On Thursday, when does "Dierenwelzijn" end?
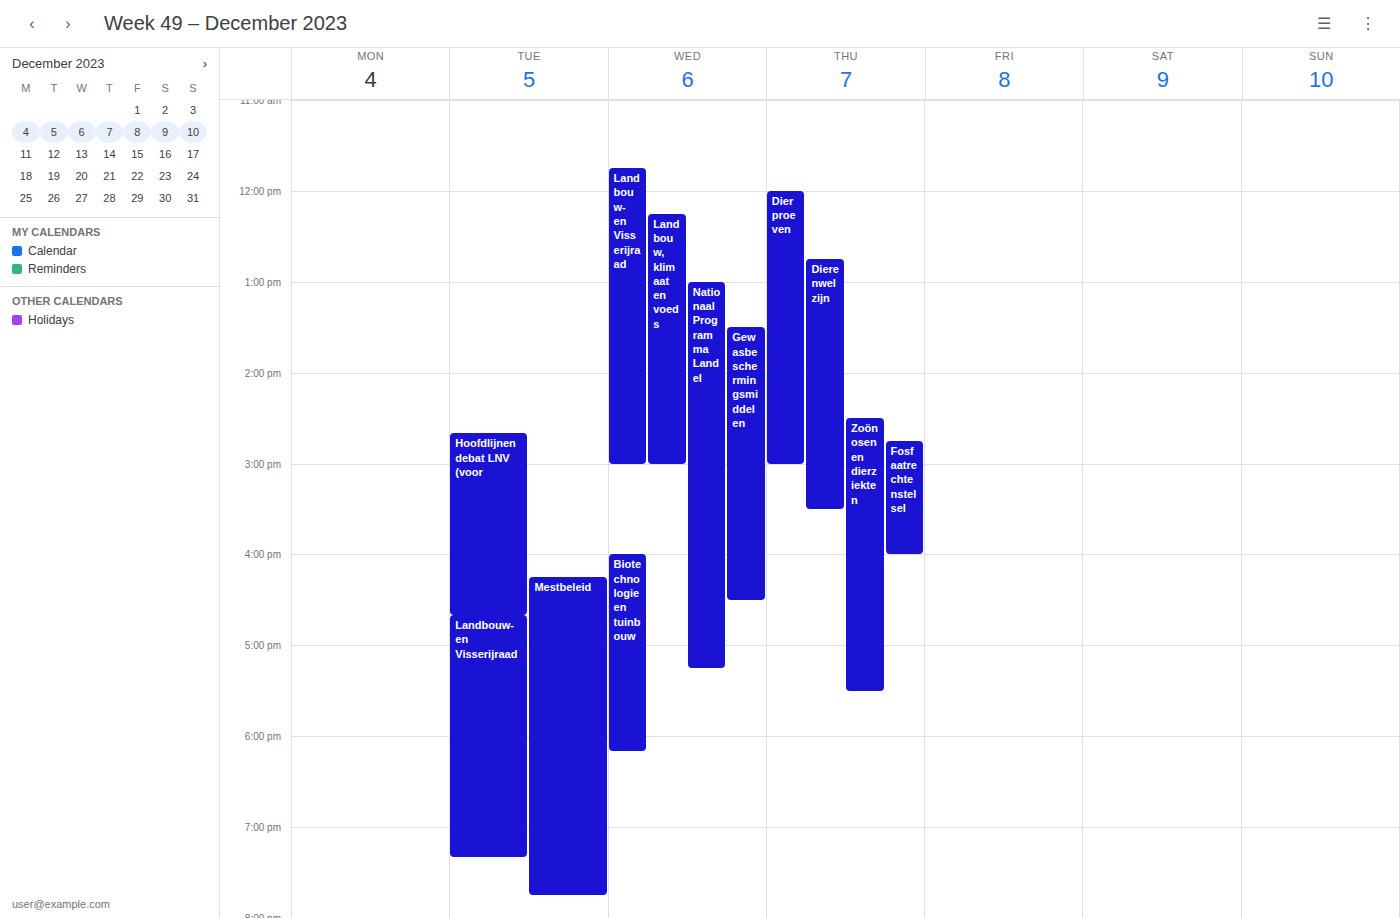
3:30 PM